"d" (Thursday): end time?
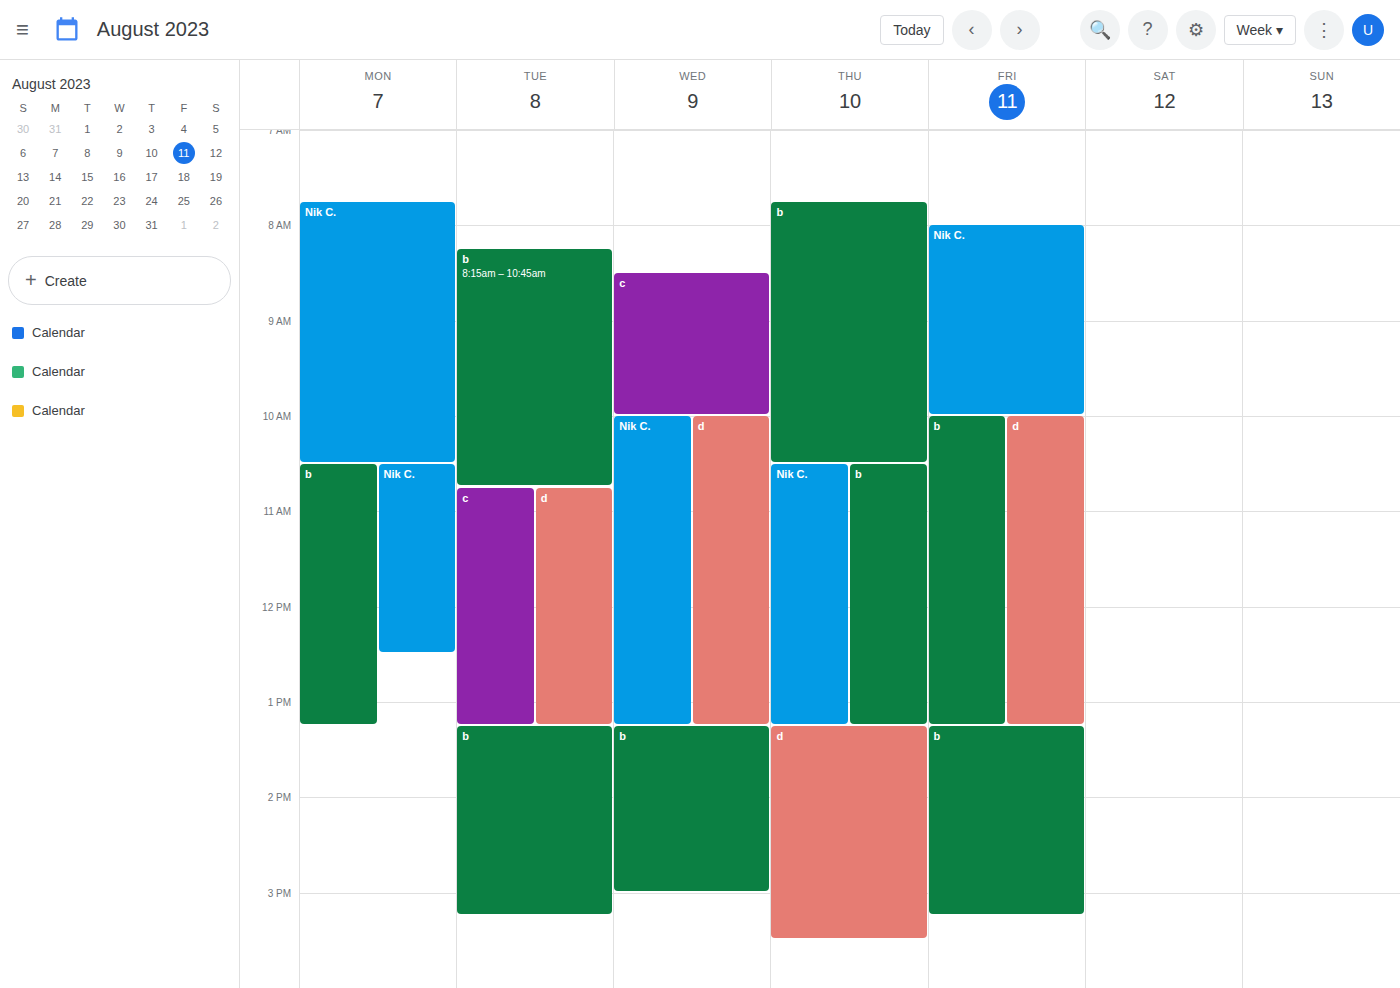
3:30 PM